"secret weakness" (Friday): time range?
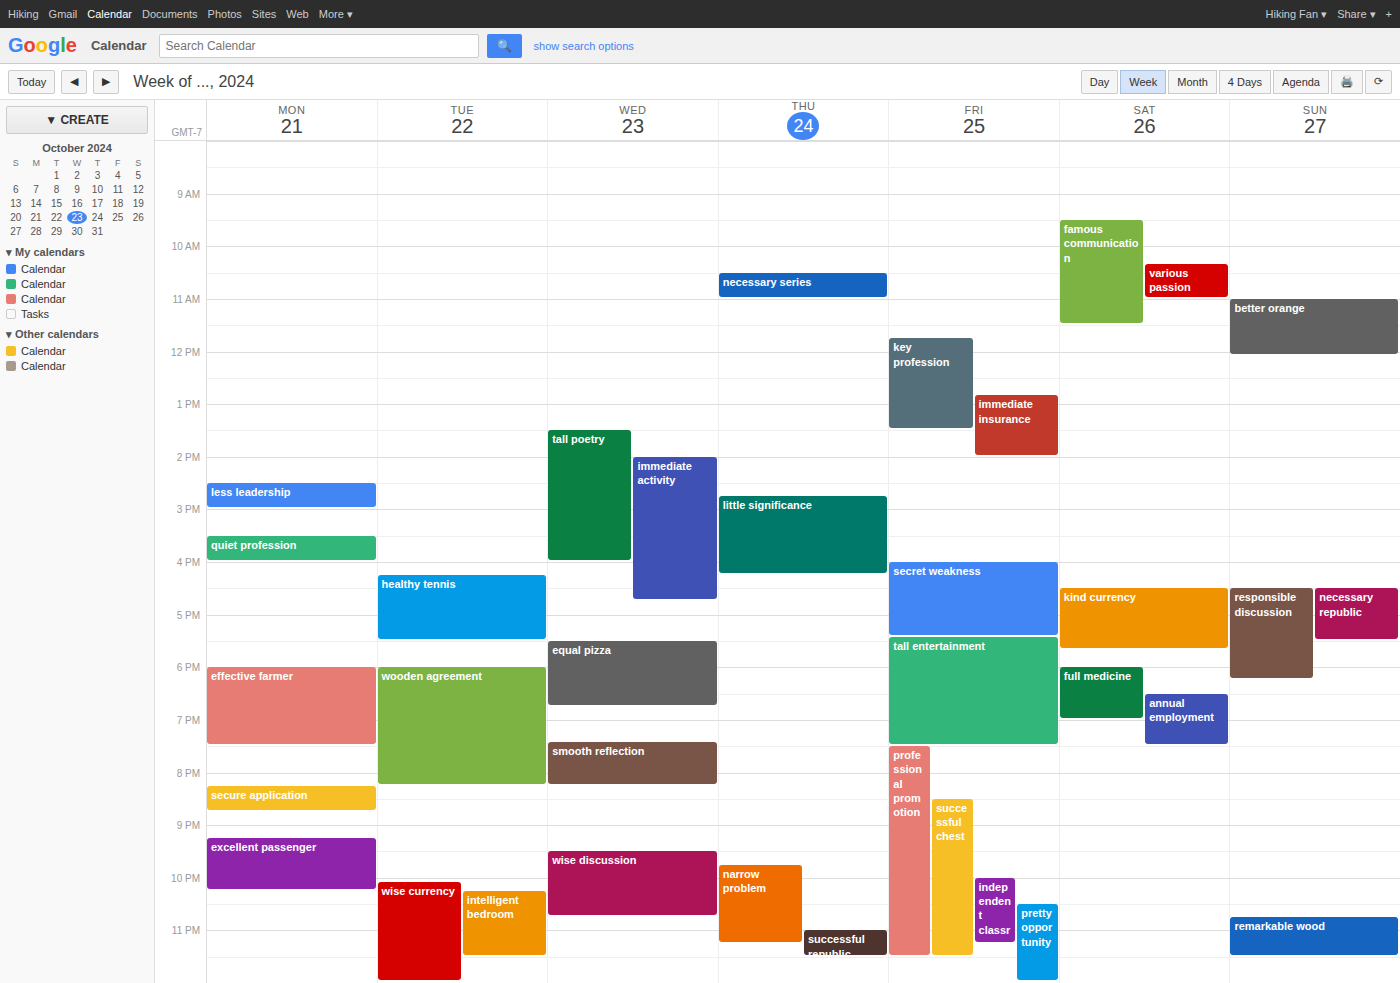
4:00 PM to 5:25 PM